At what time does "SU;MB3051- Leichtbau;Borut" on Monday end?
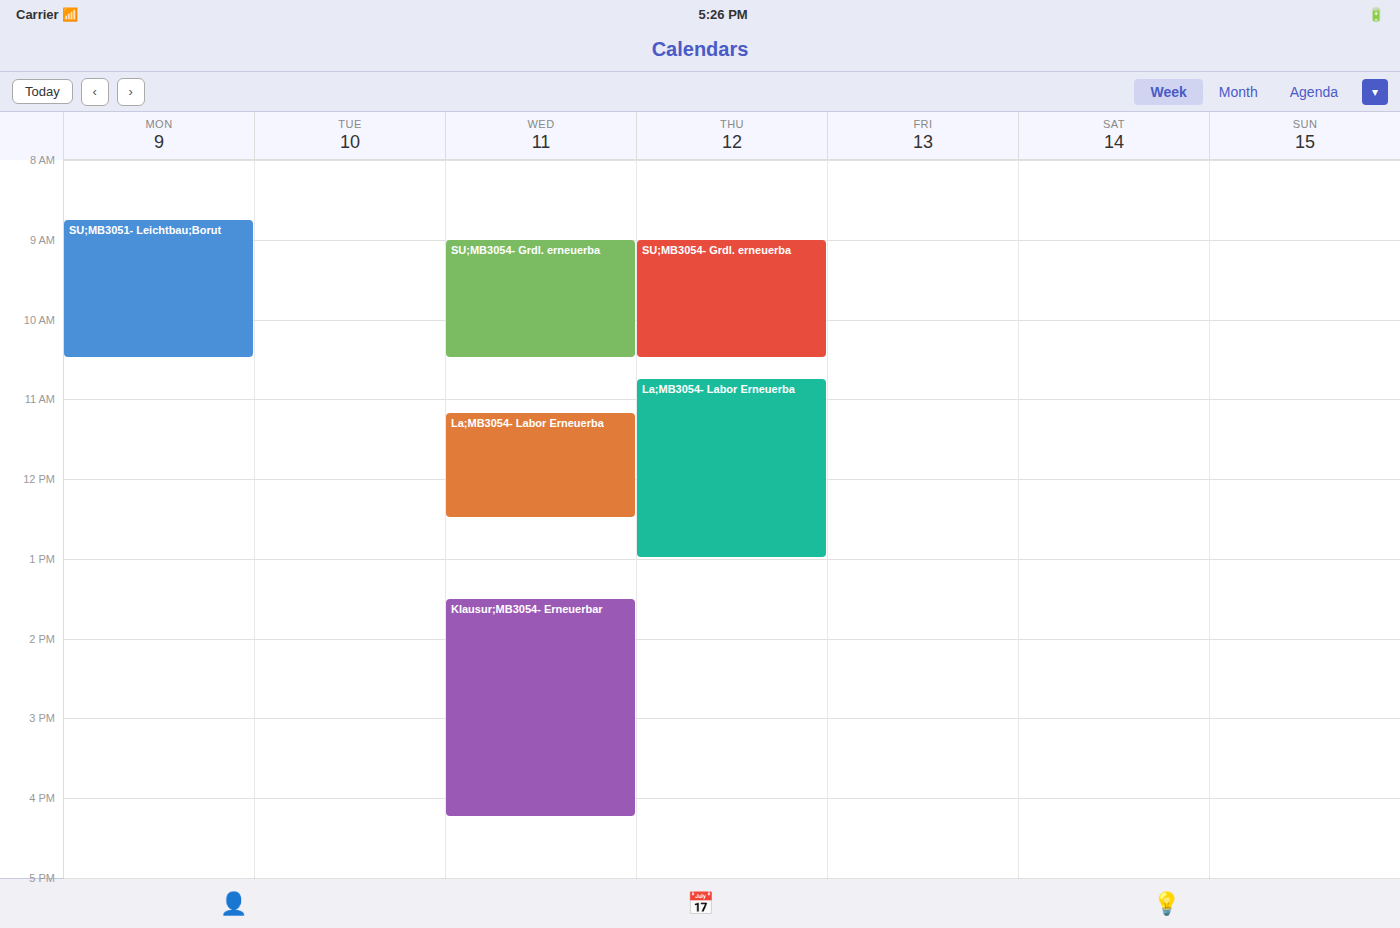
10:30 AM